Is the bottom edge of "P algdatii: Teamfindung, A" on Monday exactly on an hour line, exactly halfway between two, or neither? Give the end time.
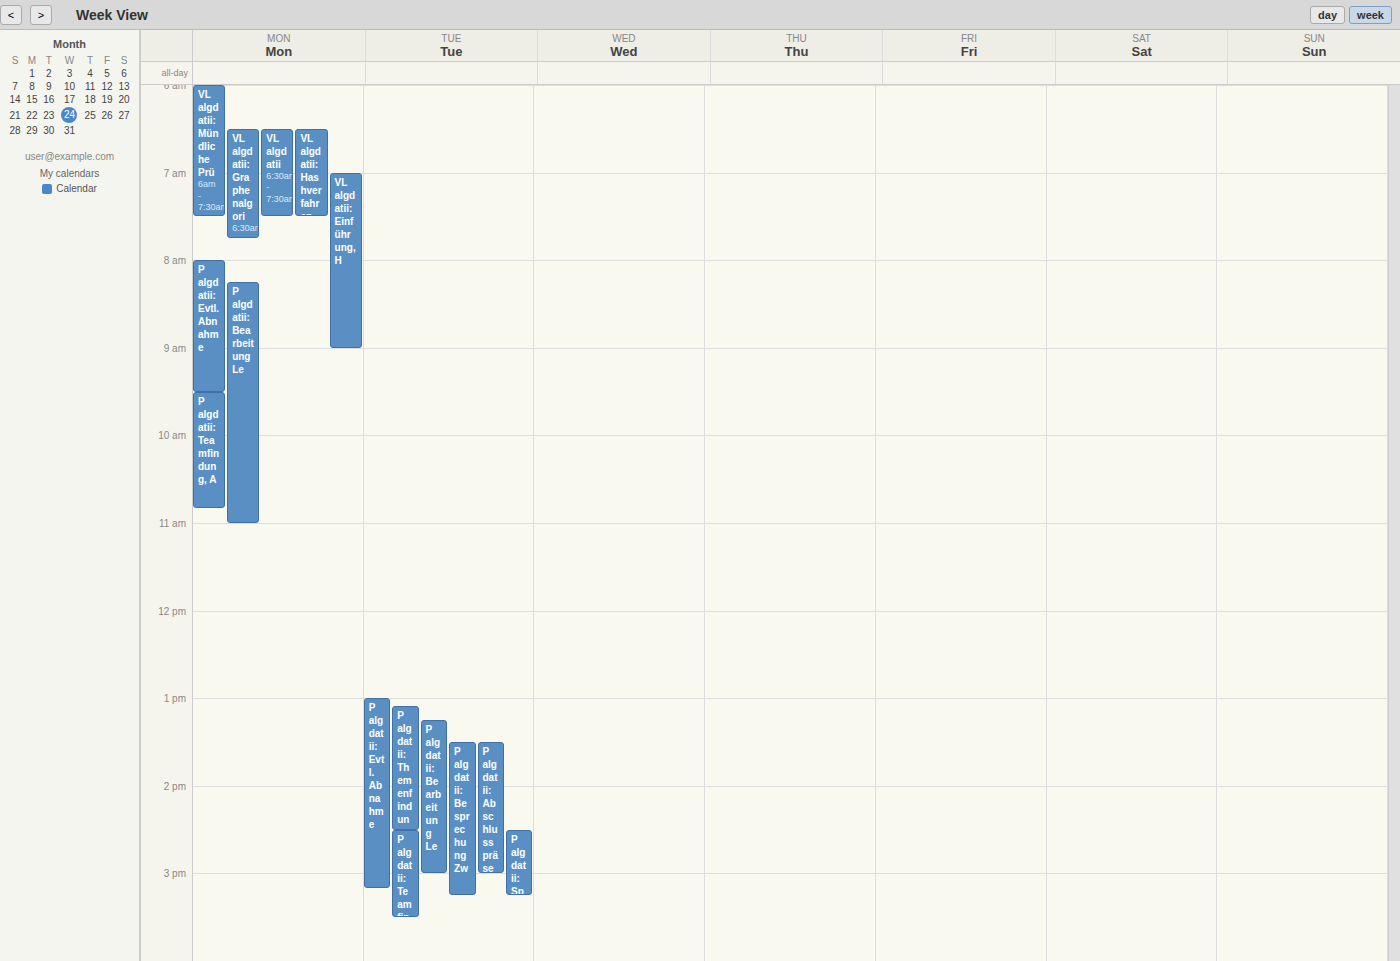
10:50 -- neither: 50 minutes below the 10:00 line and 10 minutes above the 11:00 line.